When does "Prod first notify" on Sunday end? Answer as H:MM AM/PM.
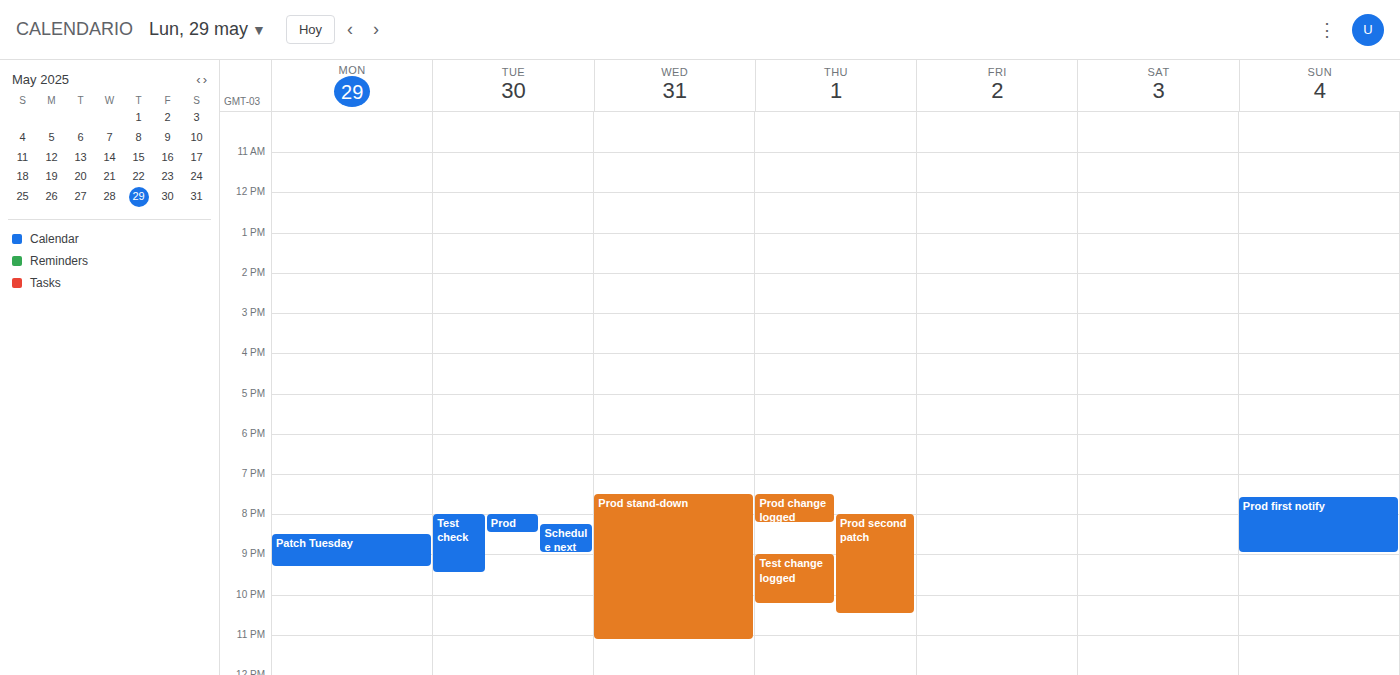
9:00 PM